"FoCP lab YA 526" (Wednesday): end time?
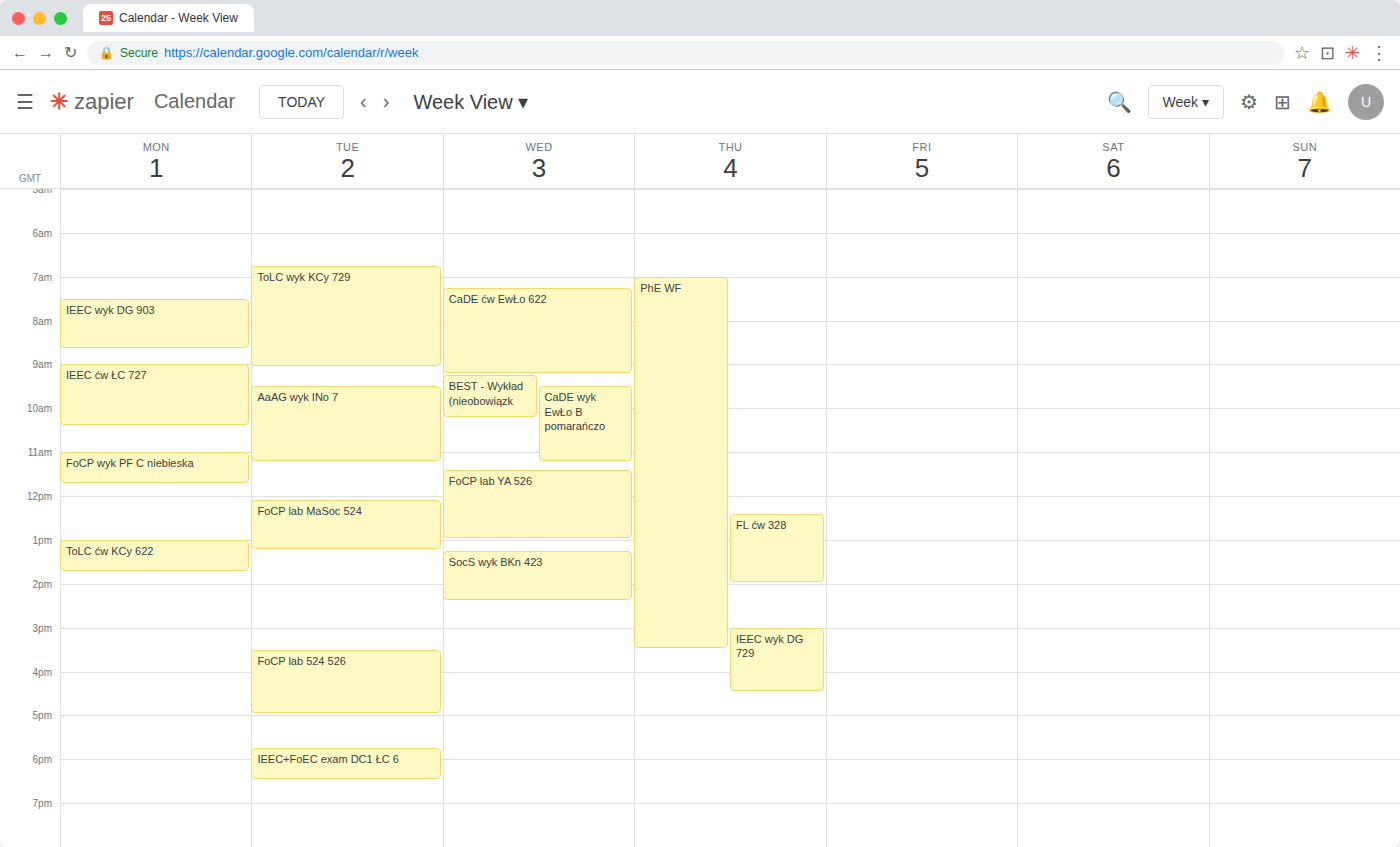
1:00 PM